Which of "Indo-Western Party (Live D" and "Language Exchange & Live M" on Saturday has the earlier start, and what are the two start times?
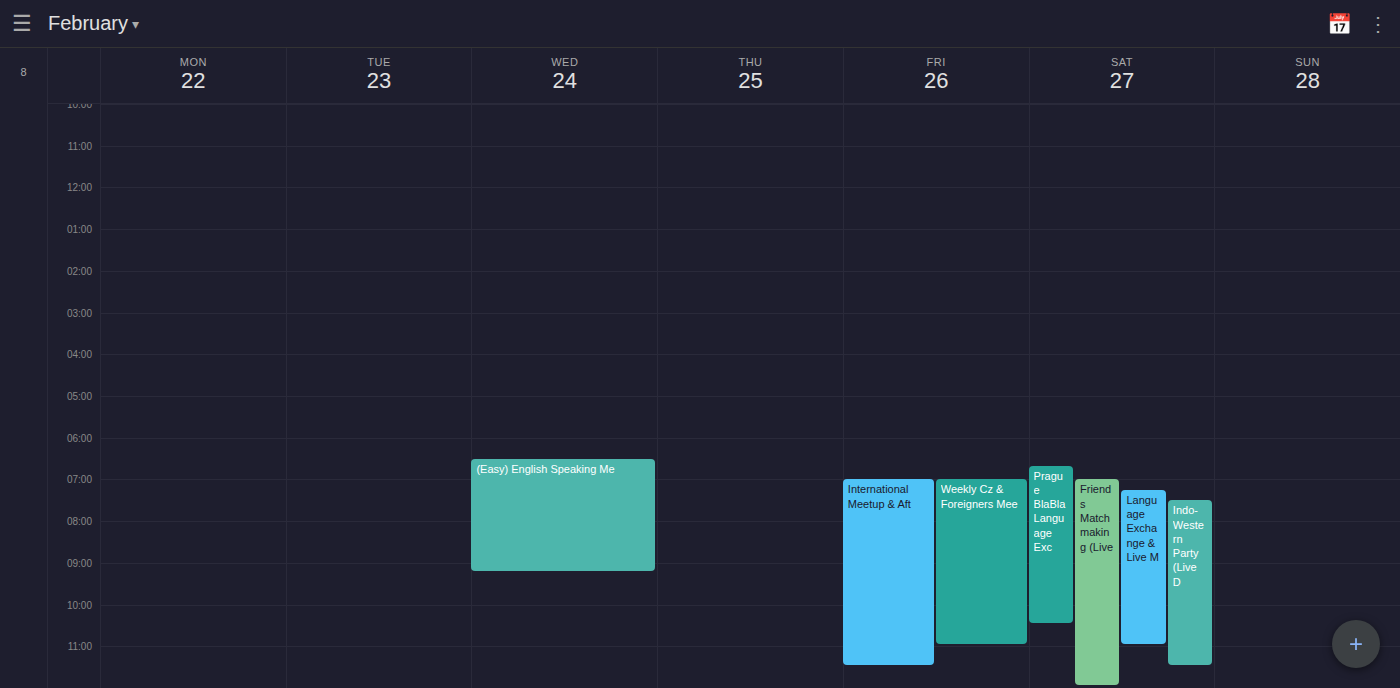
"Language Exchange & Live M" 19:15; "Indo-Western Party (Live D" 19:30.